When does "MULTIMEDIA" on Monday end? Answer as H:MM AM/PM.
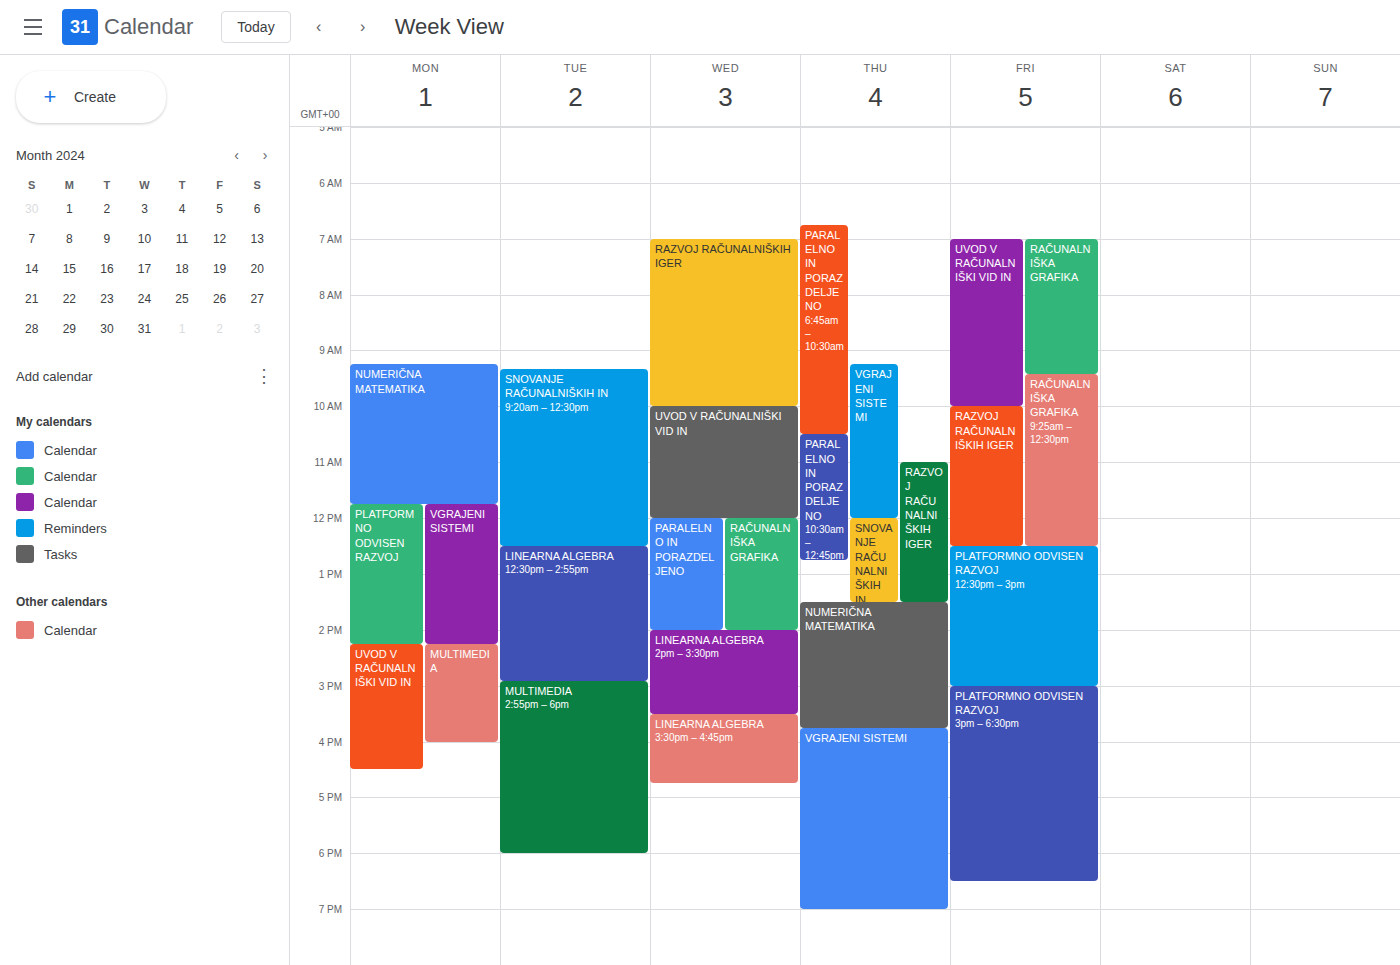
4:00 PM